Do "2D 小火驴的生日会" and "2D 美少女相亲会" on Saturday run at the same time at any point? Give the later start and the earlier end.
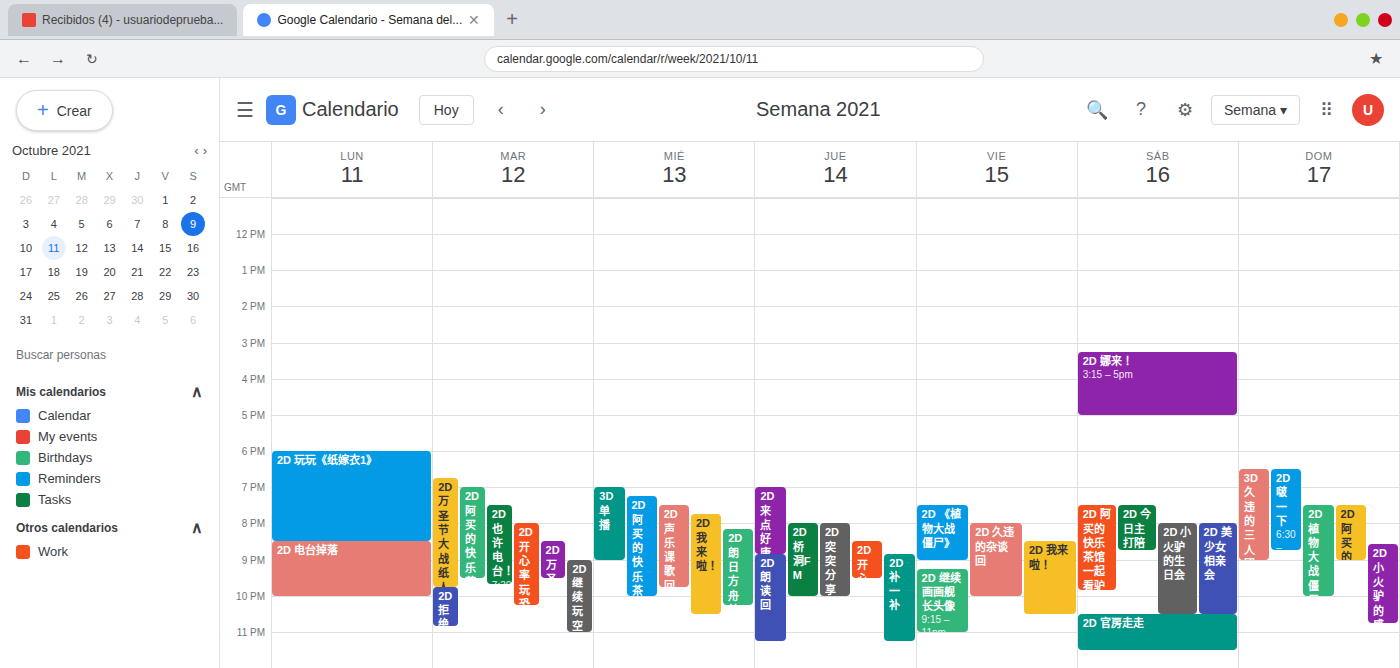
"2D 小火驴的生日会" runs 8:00 PM to 10:30 PM, inside "2D 美少女相亲会" -- they overlap.